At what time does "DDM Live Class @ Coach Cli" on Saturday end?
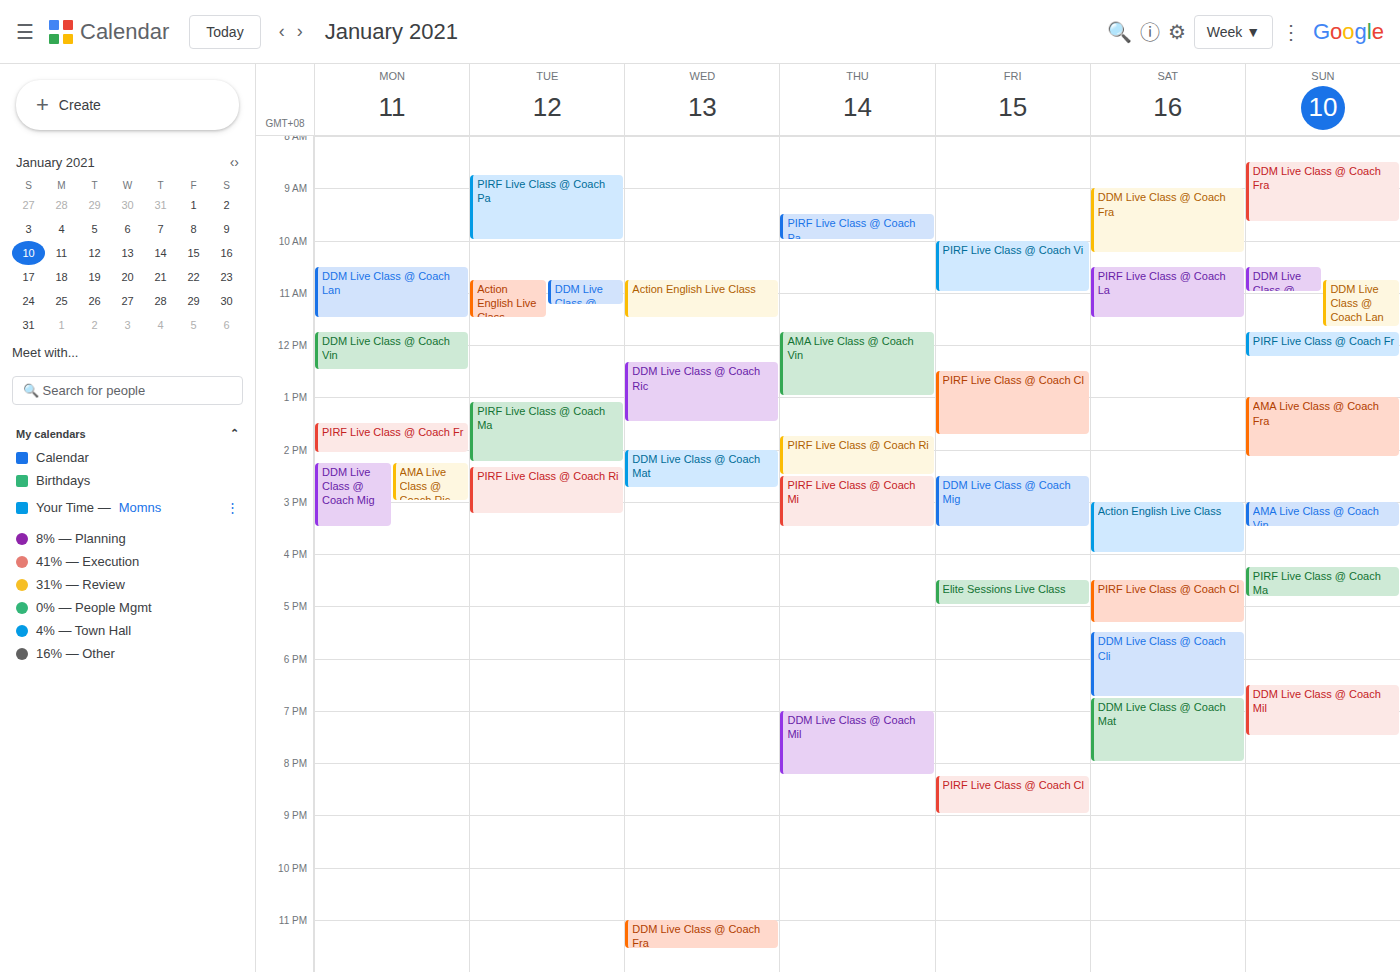
18:45